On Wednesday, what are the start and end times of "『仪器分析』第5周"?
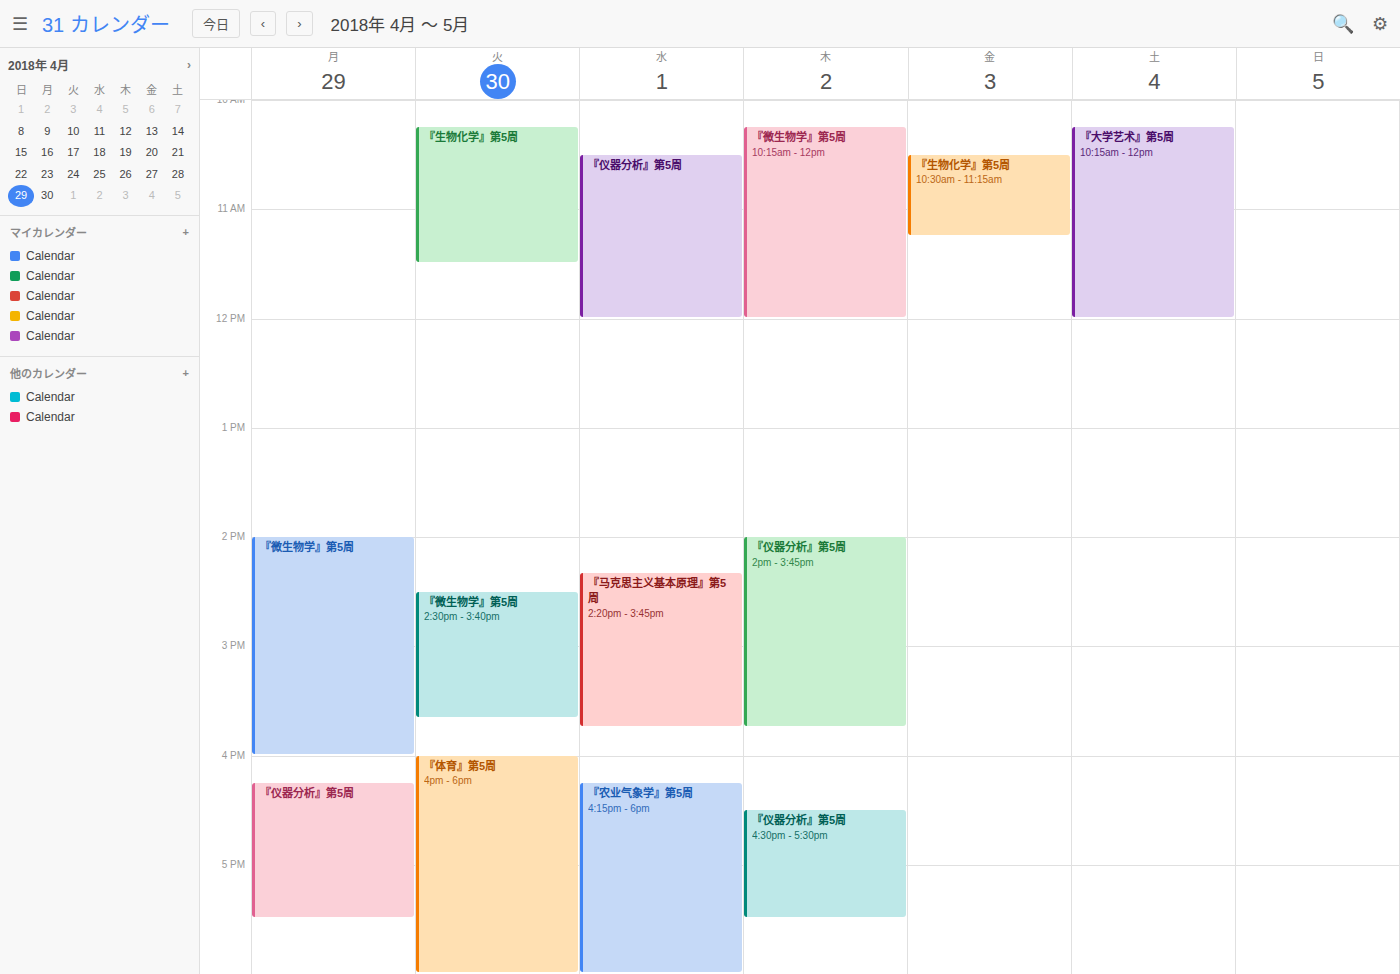
10:30 AM to 12:00 PM